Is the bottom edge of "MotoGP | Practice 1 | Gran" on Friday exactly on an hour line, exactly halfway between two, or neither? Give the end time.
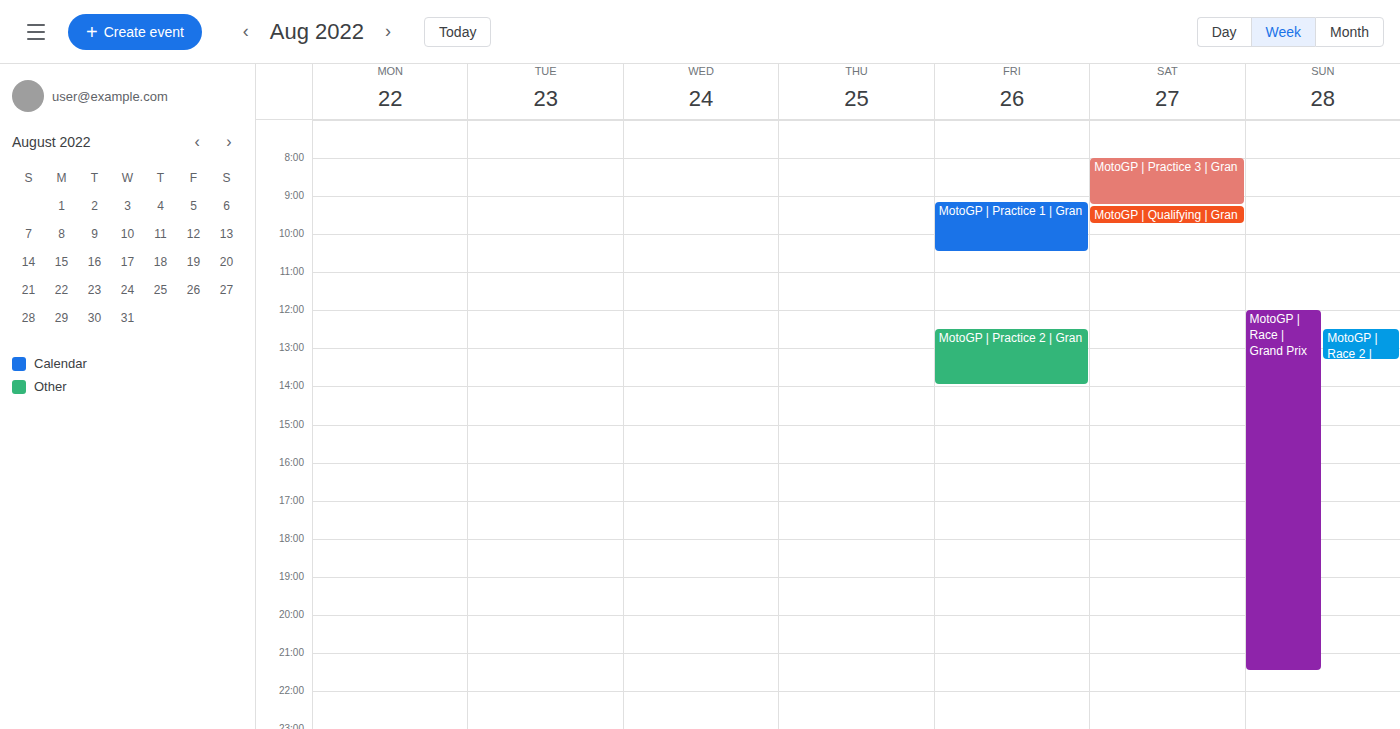
10:30 AM -- halfway between the 10 AM and 11 AM lines.